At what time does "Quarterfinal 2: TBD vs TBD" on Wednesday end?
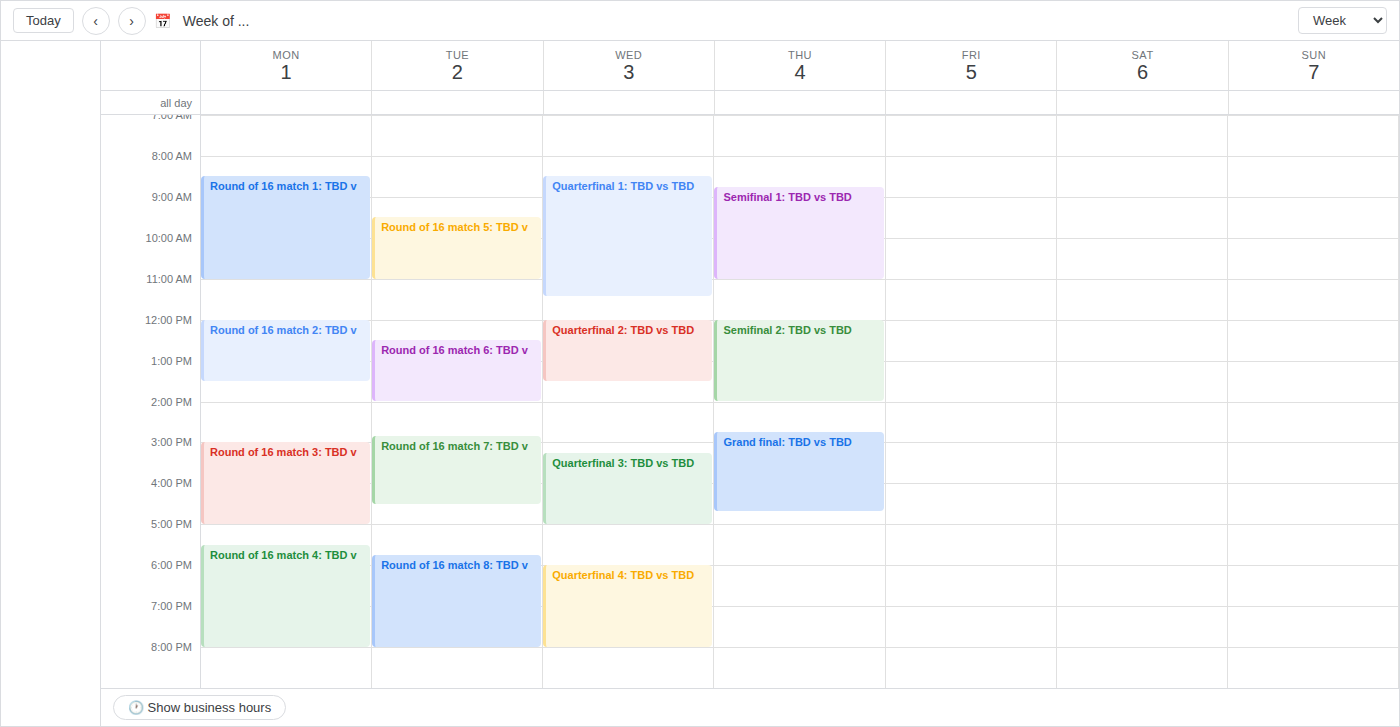
1:30 PM